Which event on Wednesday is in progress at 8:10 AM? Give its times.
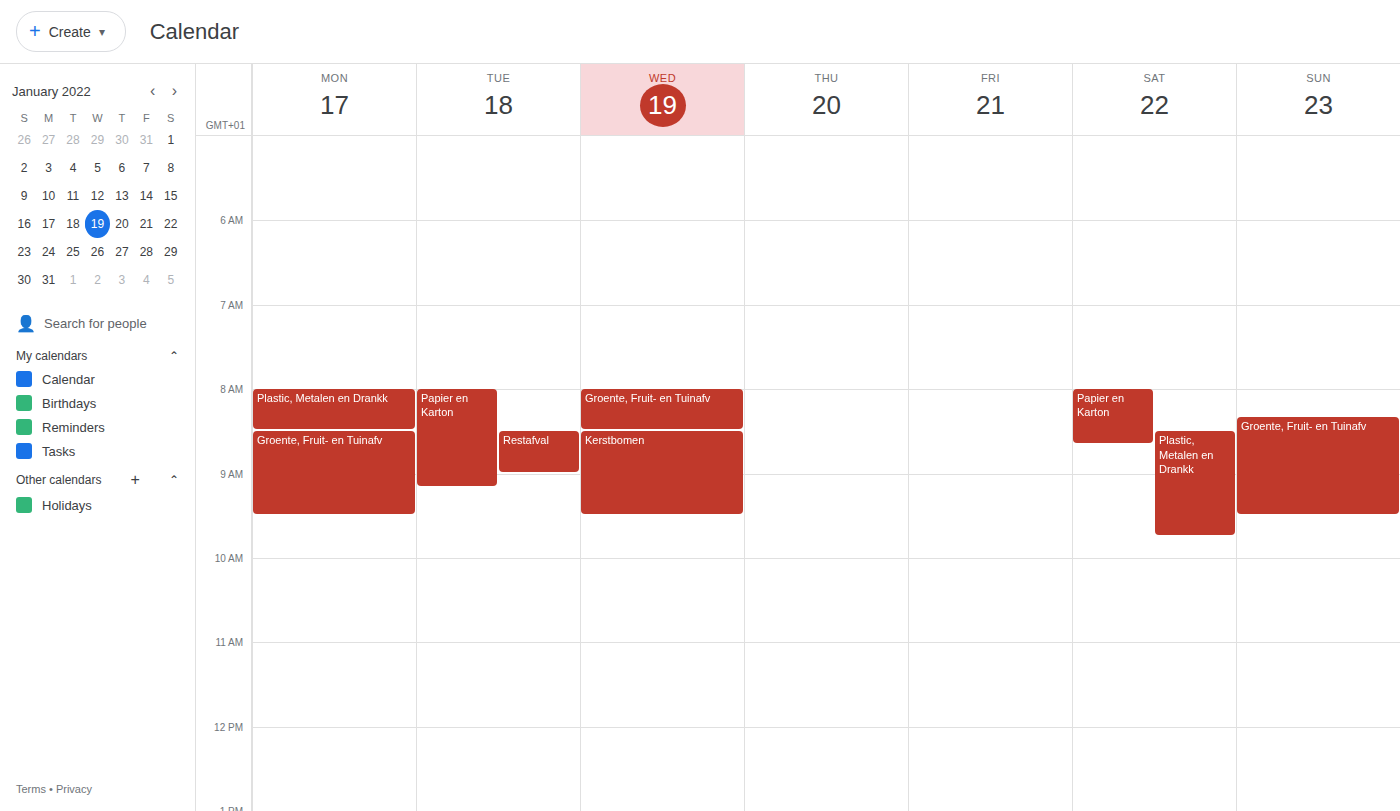
"Groente, Fruit- en Tuinafv", 8:00 AM to 8:30 AM